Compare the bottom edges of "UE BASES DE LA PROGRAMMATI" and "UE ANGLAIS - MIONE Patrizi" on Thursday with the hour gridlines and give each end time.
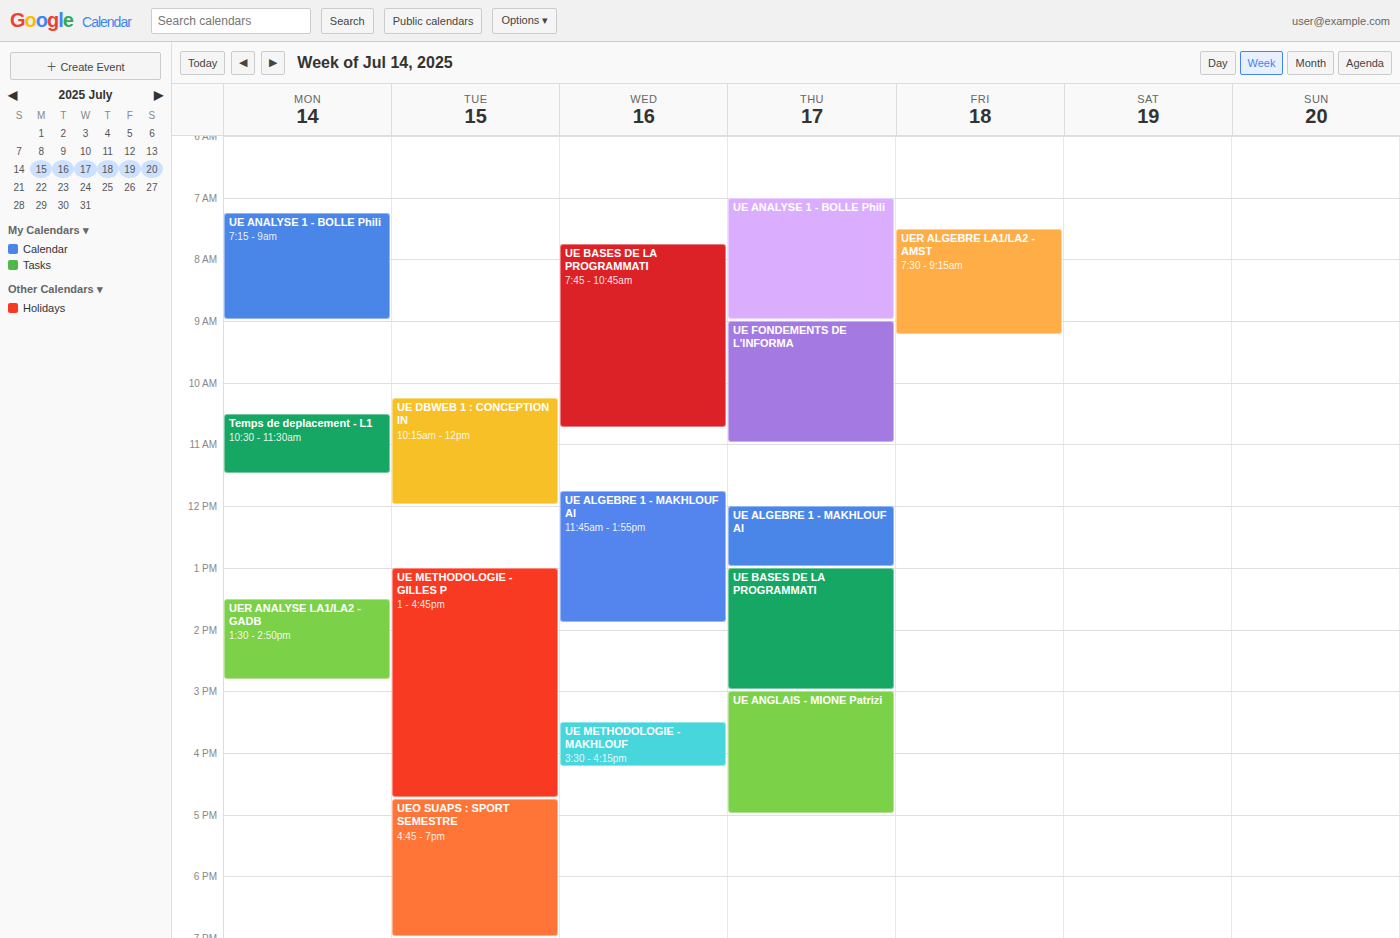
"UE BASES DE LA PROGRAMMATI": 3:00 PM, exactly on the 3 PM line. "UE ANGLAIS - MIONE Patrizi": 5:00 PM, exactly on the 5 PM line.